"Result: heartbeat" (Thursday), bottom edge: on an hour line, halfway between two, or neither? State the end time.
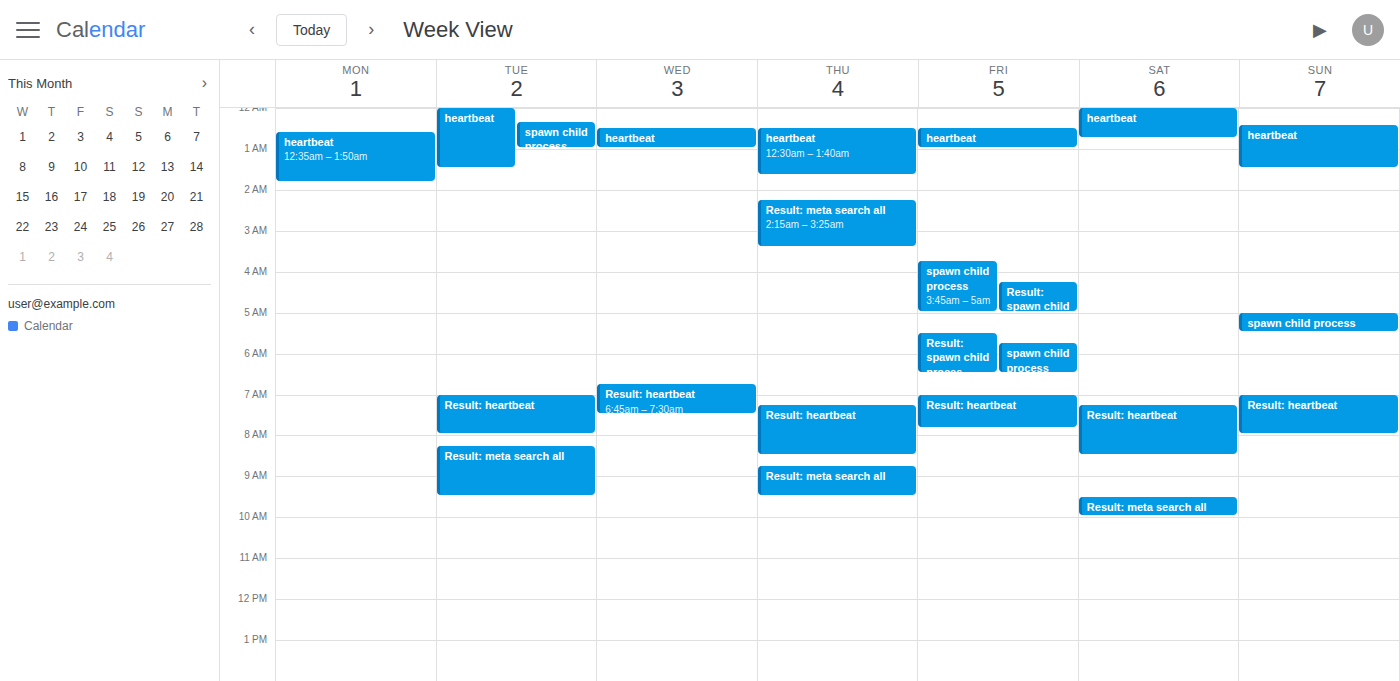
08:30 -- halfway between the 08:00 and 09:00 lines.